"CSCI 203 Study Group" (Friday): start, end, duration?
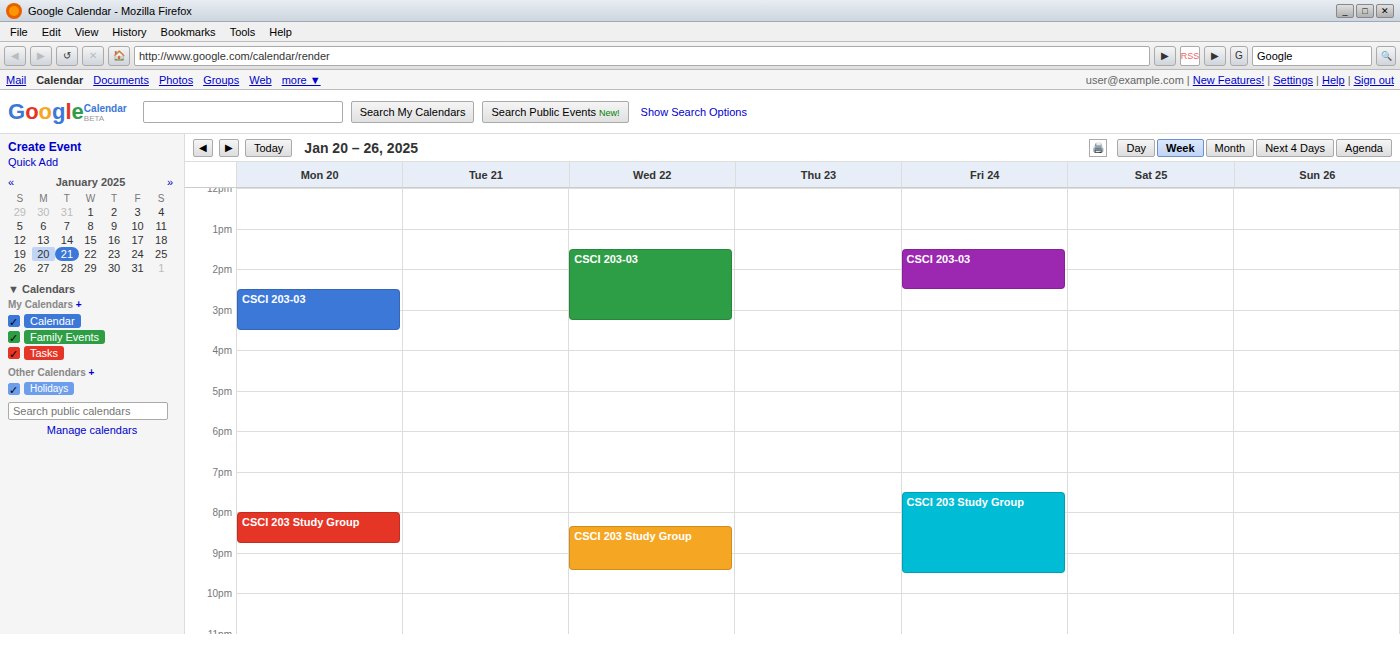
7:30 PM to 9:30 PM, 2 hours